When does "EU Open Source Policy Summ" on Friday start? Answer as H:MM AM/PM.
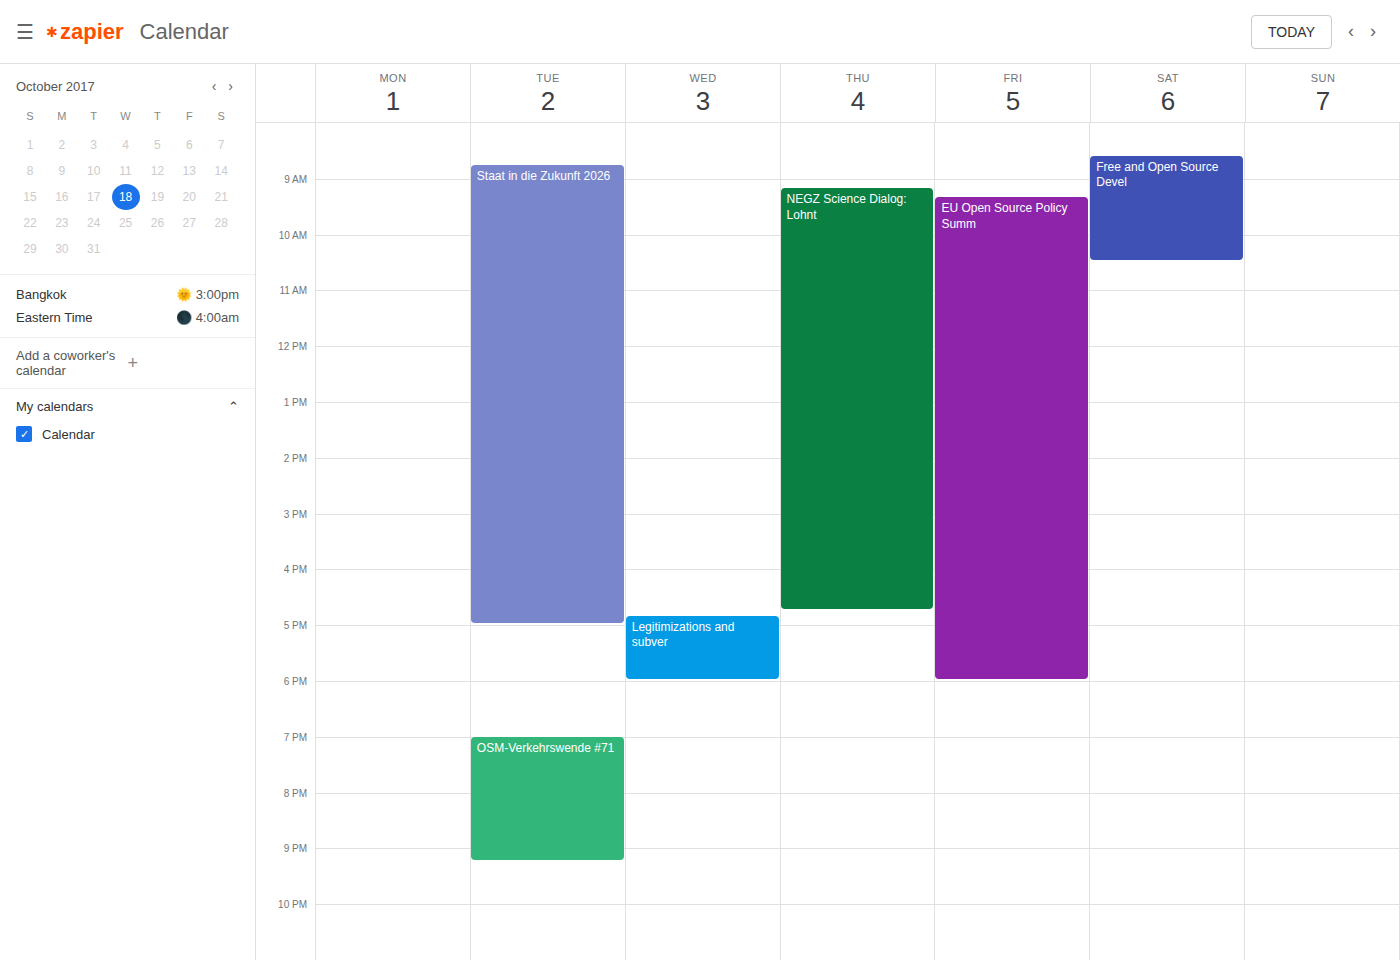
9:20 AM